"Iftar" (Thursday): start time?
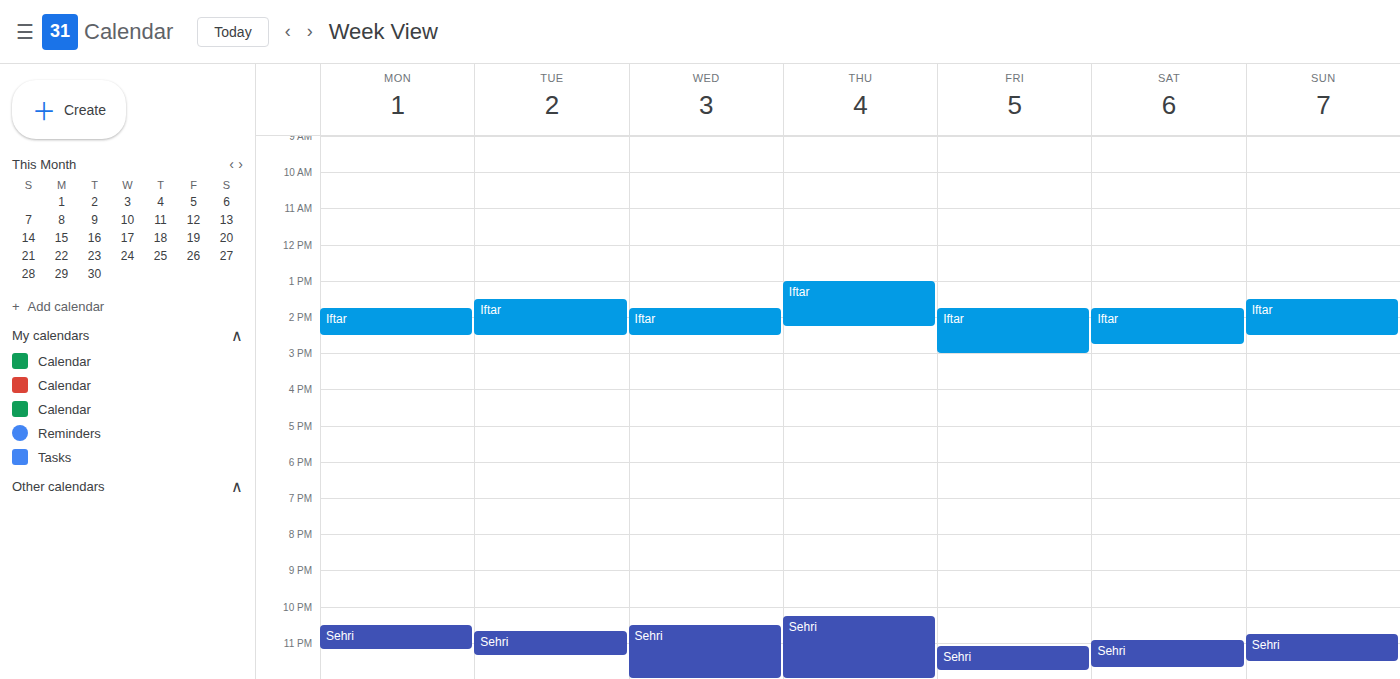
1:00 PM